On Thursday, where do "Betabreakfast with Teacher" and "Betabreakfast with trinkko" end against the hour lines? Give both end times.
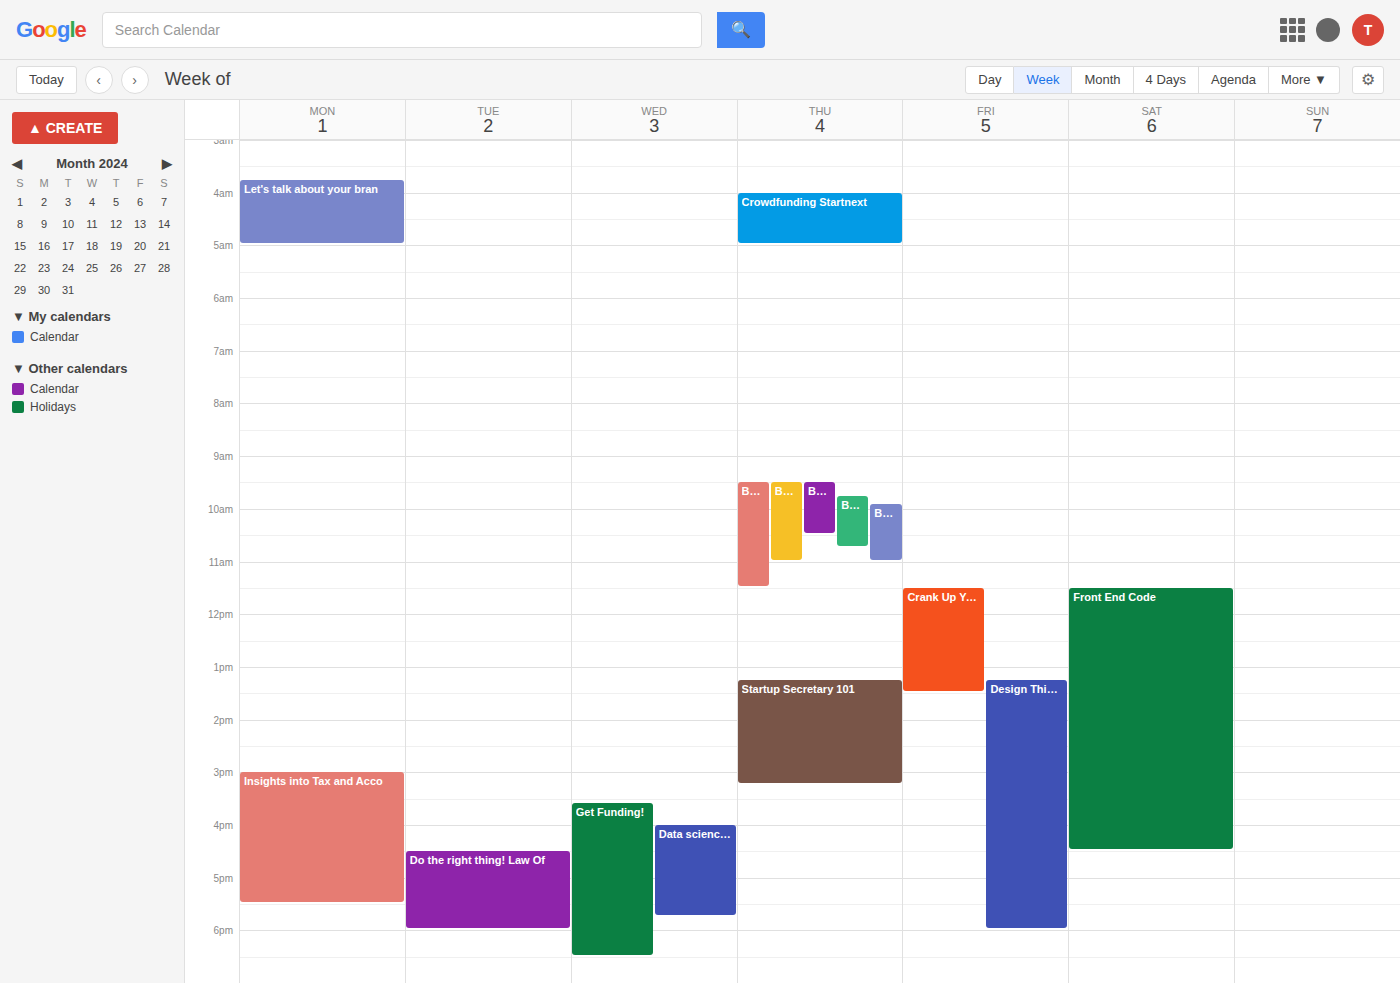
"Betabreakfast with Teacher": 10:30, halfway between the 10:00 and 11:00 lines. "Betabreakfast with trinkko": 11:00, exactly on the 11:00 line.